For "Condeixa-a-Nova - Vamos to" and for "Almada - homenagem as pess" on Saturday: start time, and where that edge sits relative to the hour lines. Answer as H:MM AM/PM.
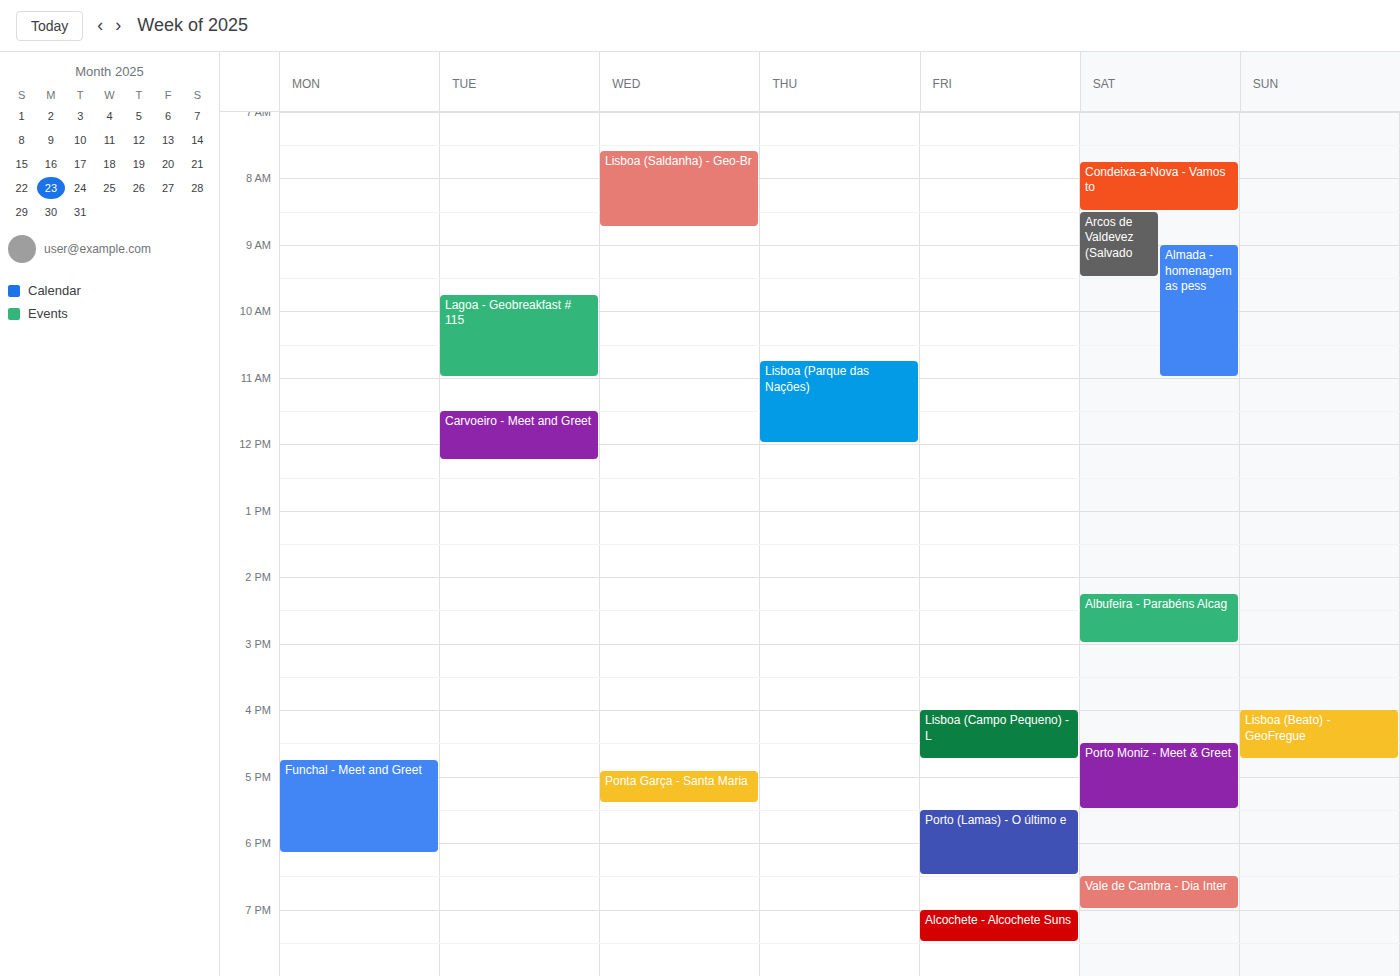
"Condeixa-a-Nova - Vamos to": 7:45 AM, neither: three quarters of the way from the 7 AM line to the 8 AM line. "Almada - homenagem as pess": 9:00 AM, exactly on the 9 AM line.